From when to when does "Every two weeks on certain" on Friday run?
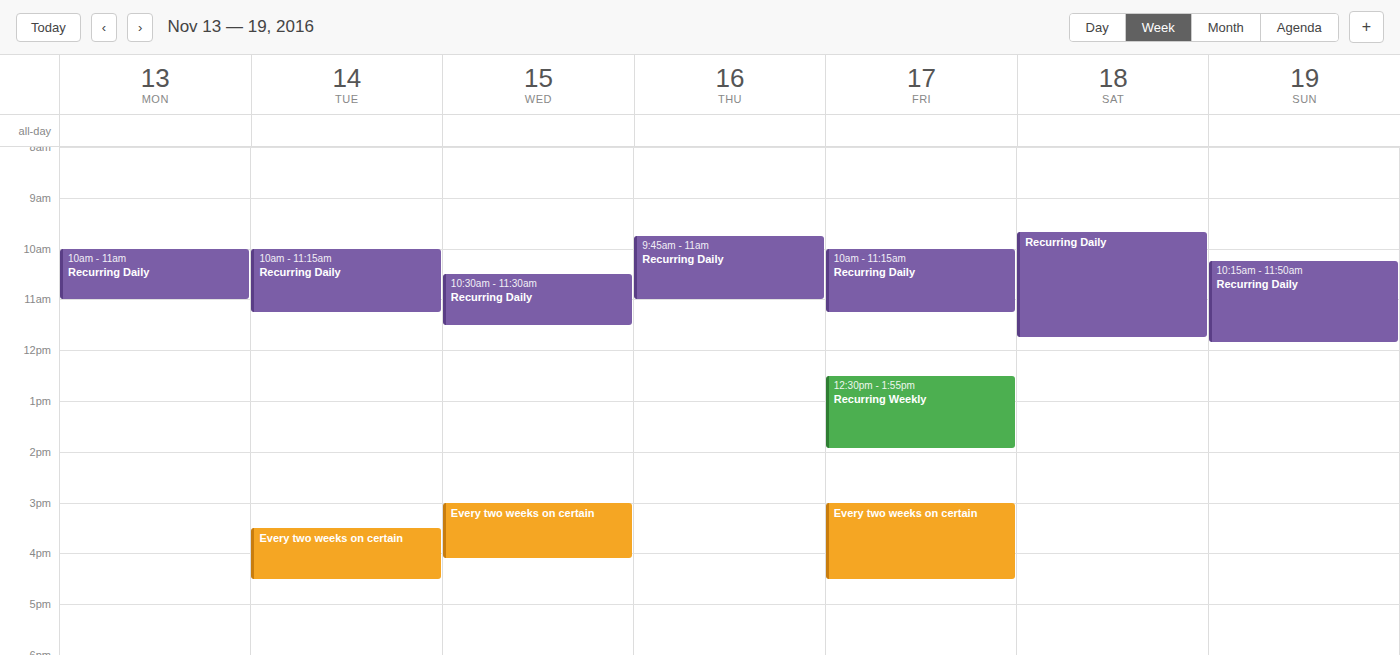
3:00 PM to 4:30 PM